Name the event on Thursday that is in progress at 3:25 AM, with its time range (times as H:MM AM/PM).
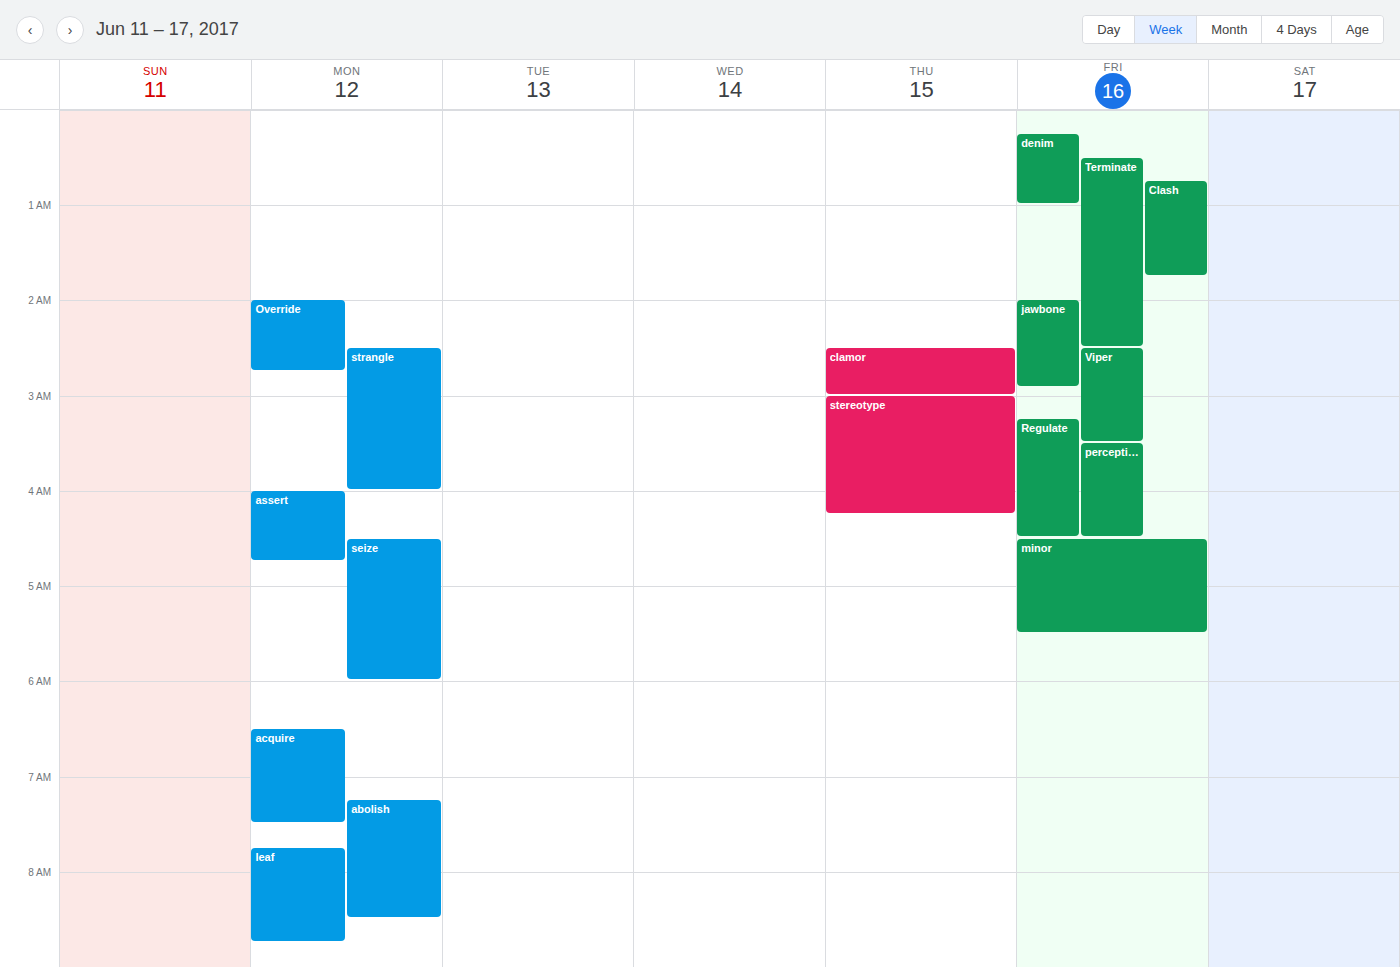
"stereotype", 3:00 AM to 4:15 AM